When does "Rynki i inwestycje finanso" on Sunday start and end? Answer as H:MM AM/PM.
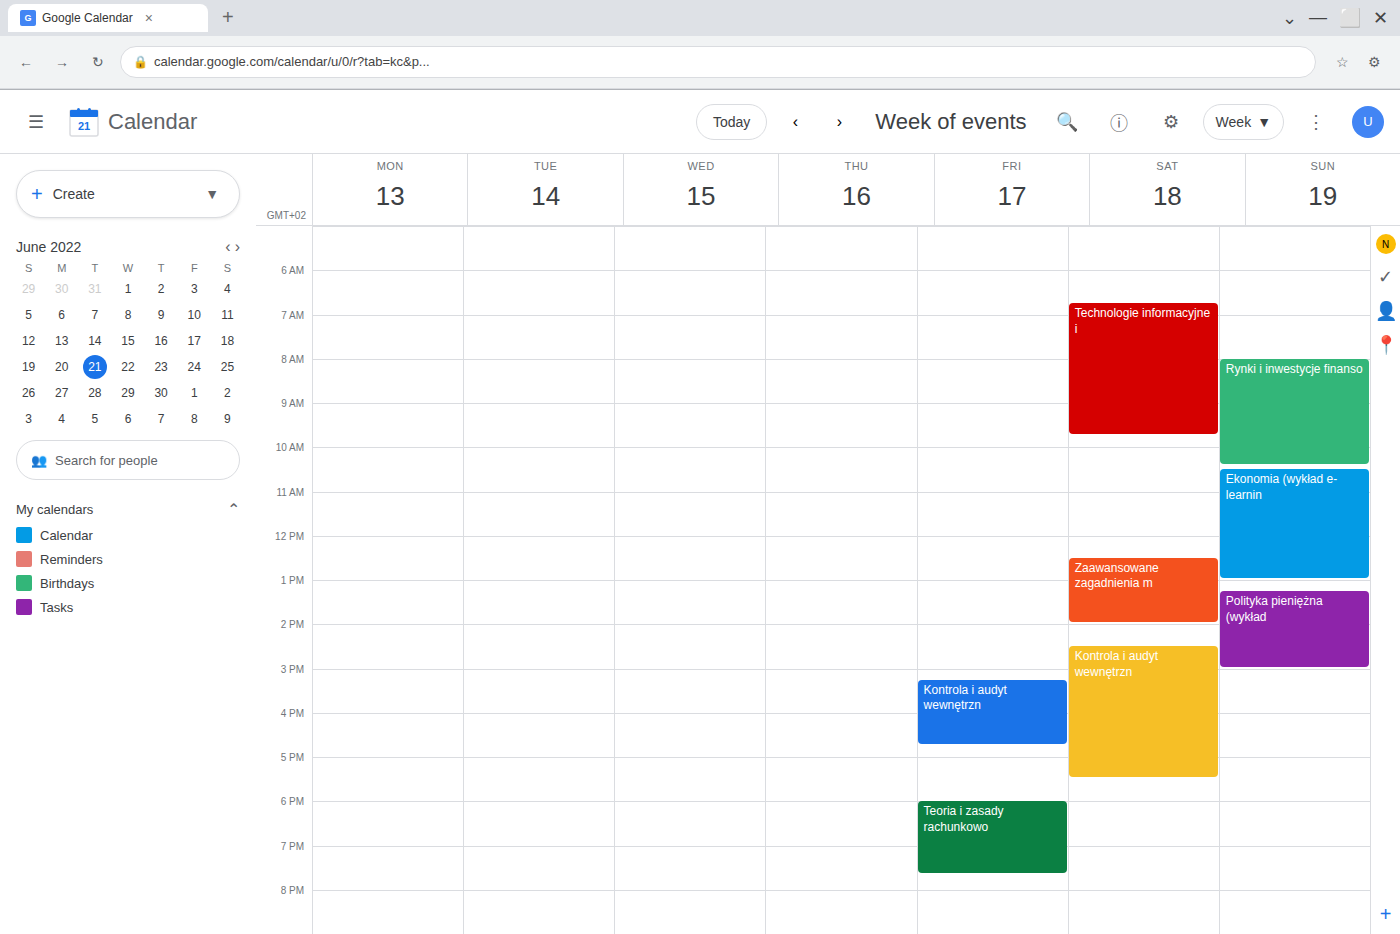
8:00 AM to 10:25 AM